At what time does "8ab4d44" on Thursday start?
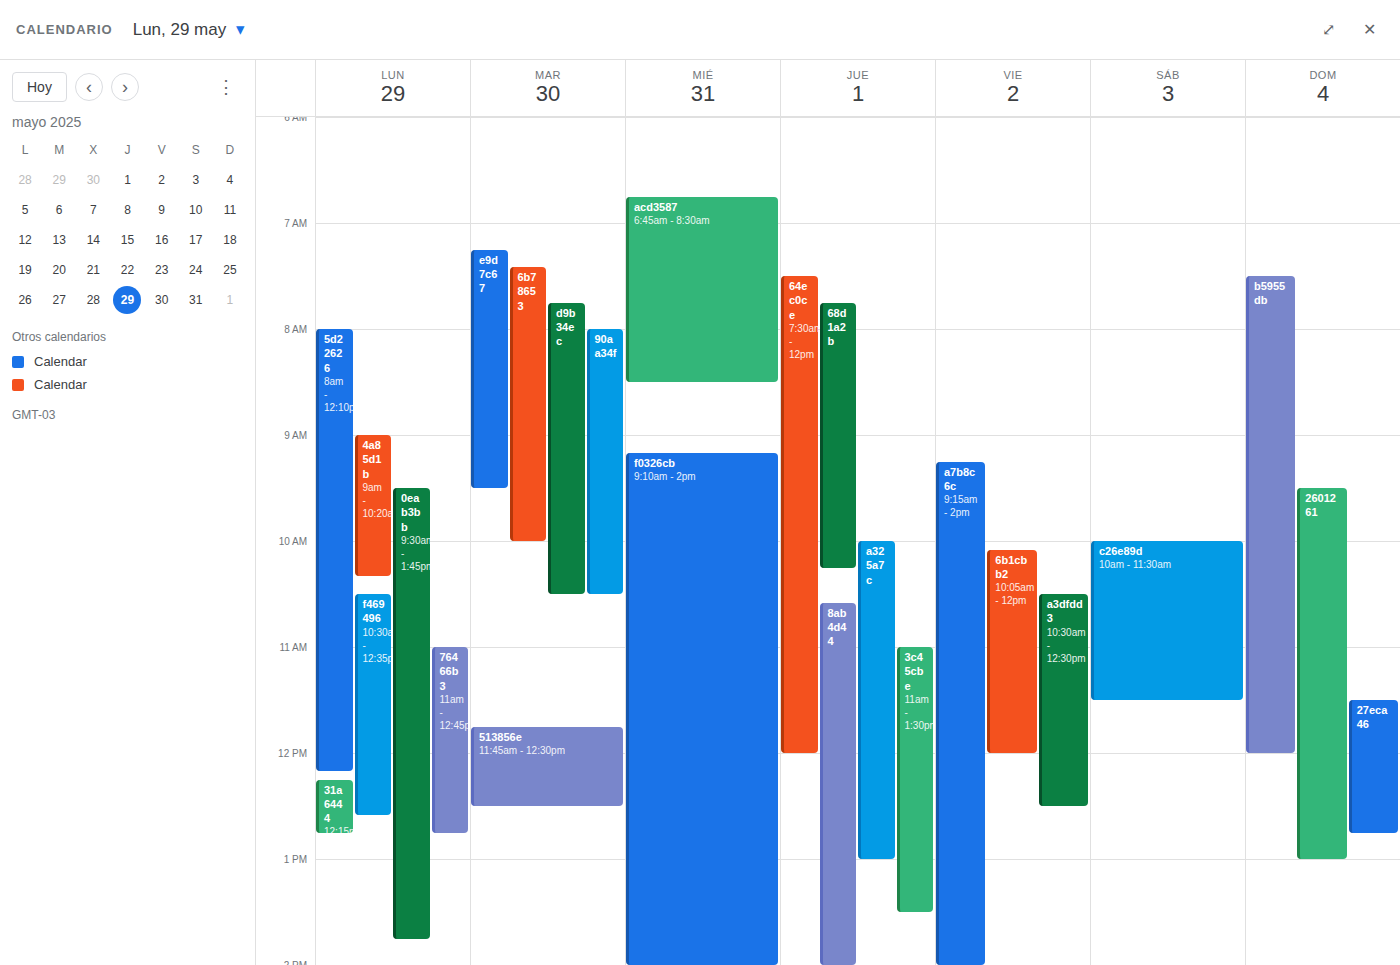
10:35